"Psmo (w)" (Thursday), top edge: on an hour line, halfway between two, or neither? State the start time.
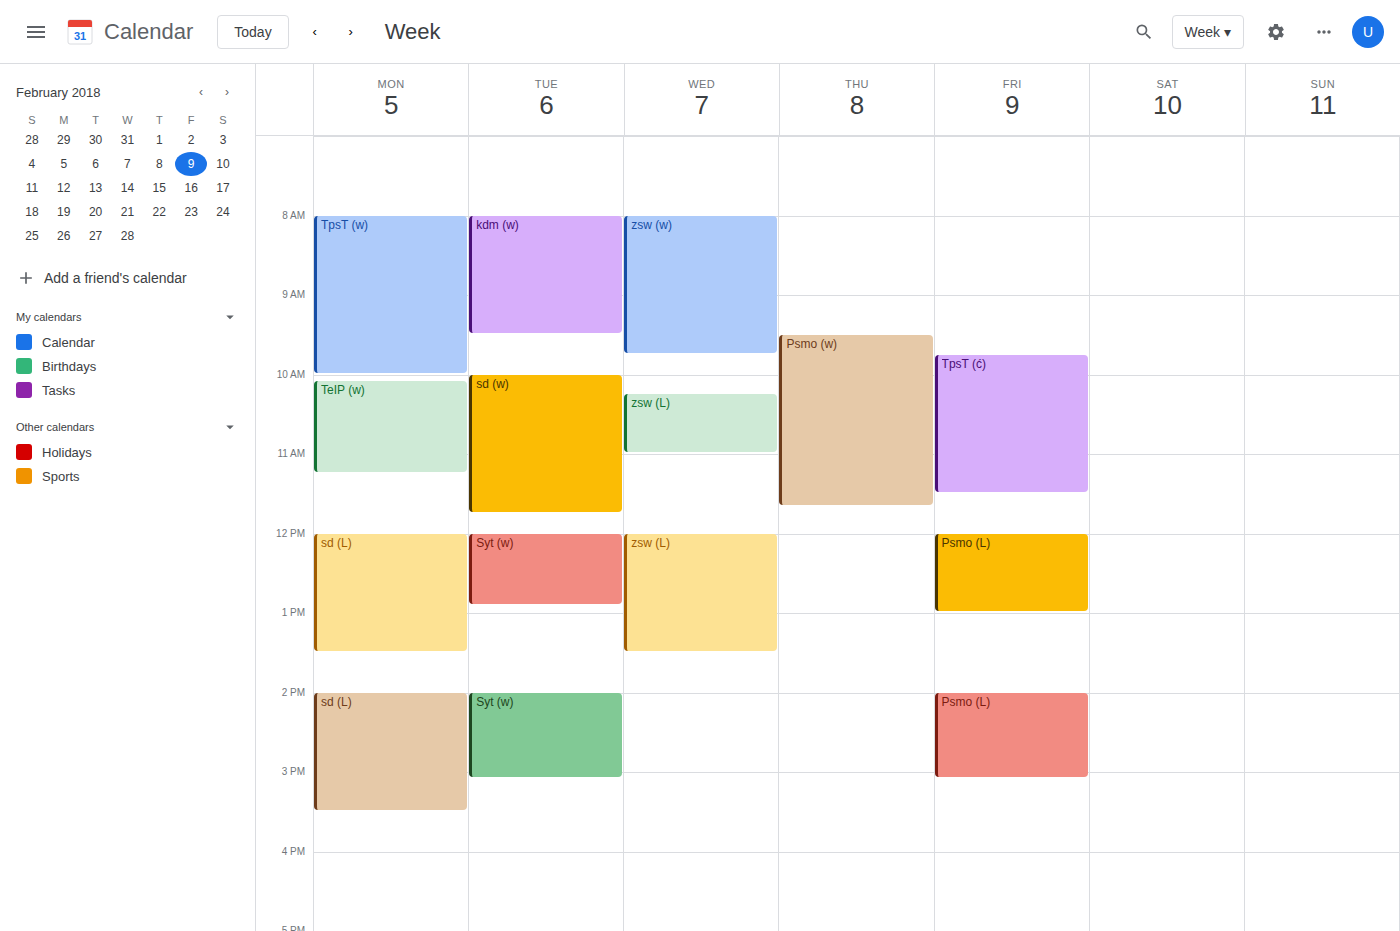
9:30 AM -- halfway between the 9 AM and 10 AM lines.